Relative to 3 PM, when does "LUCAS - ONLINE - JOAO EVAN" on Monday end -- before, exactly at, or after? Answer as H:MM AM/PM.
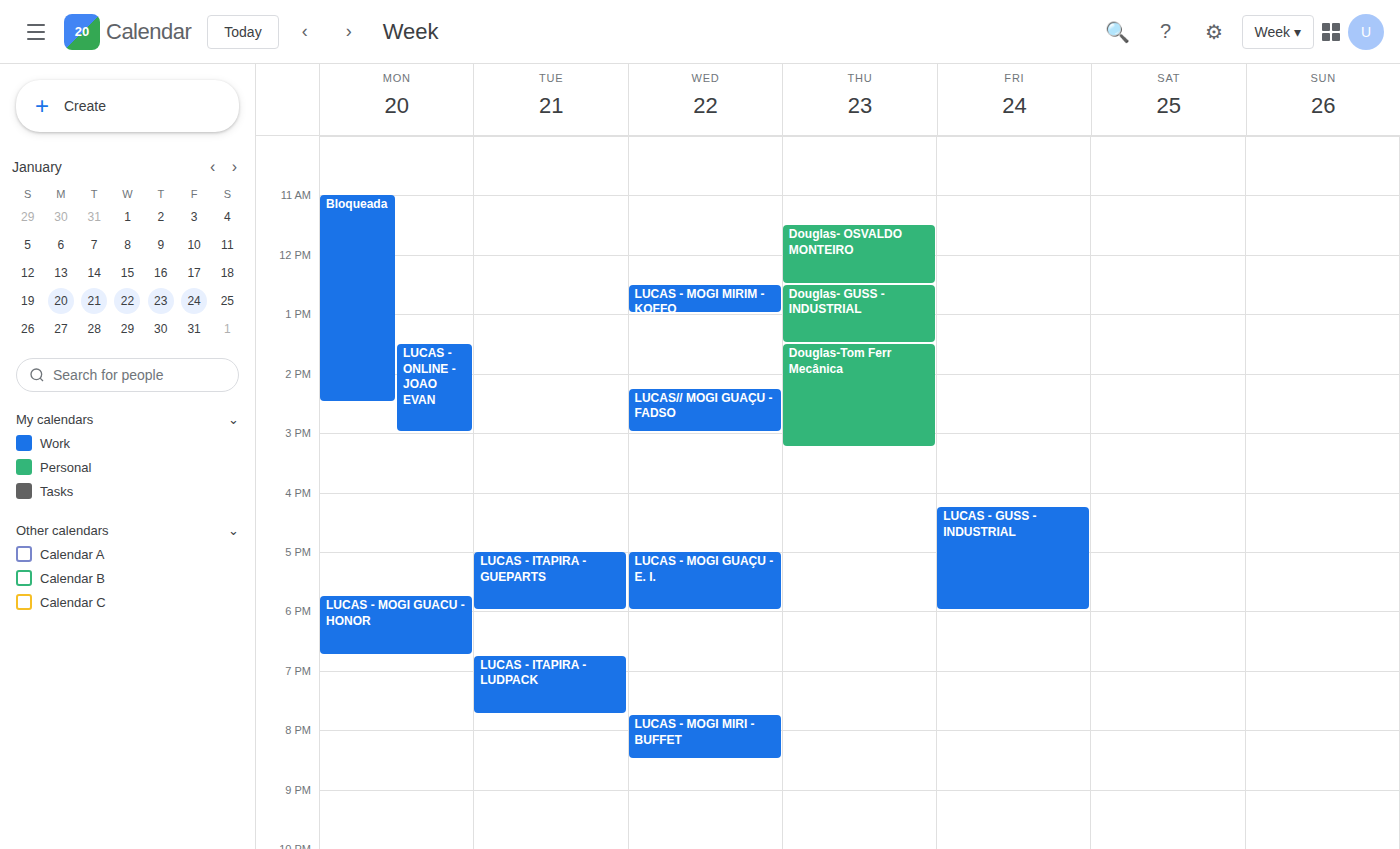
3:00 PM -- exactly at 3 PM, on the 3 PM line.